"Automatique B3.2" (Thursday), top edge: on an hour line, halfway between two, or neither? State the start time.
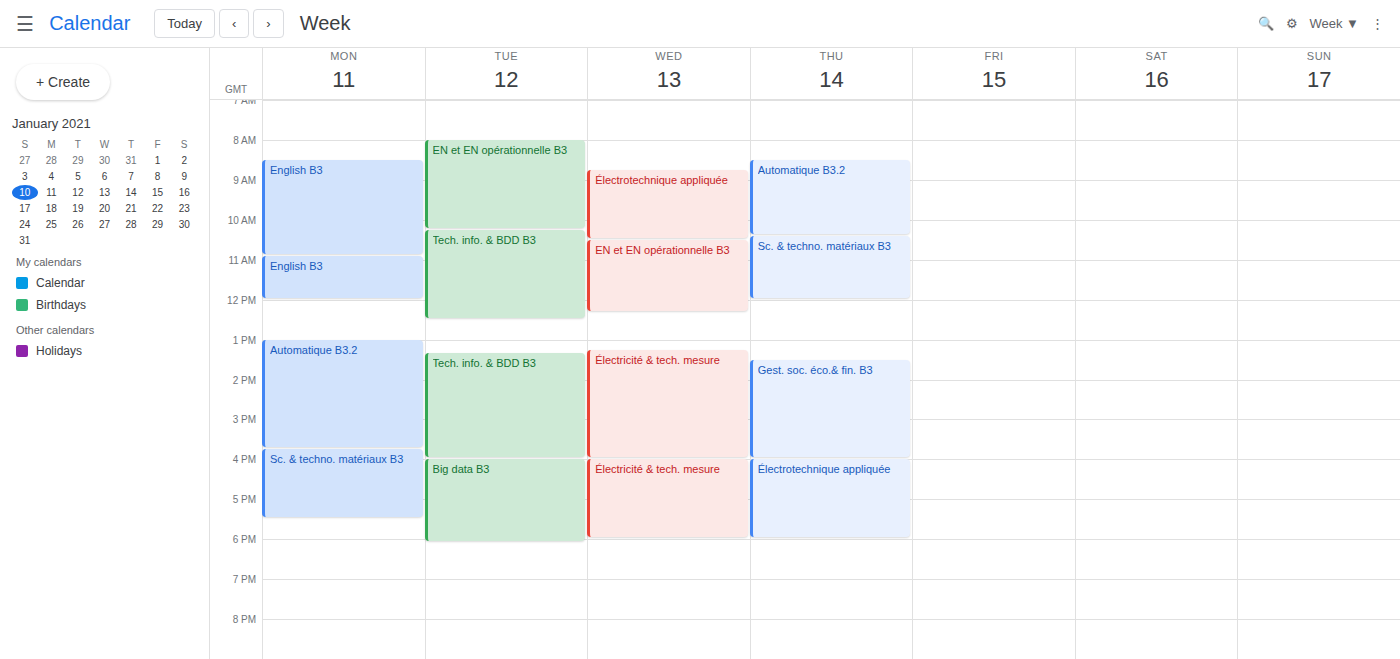
8:30 AM -- halfway between the 8 AM and 9 AM lines.